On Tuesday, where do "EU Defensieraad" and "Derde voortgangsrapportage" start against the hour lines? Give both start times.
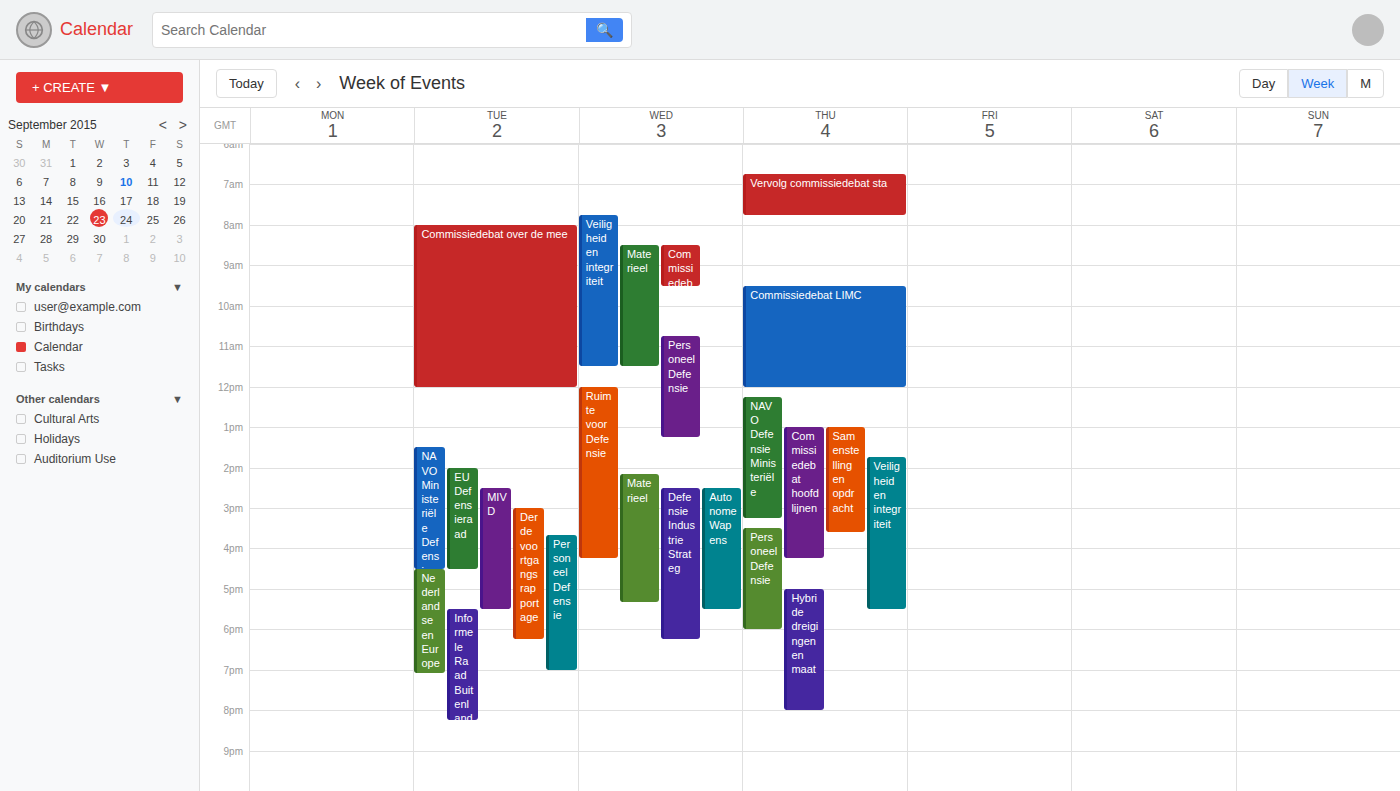
"EU Defensieraad": 2:00 PM, exactly on the 2 PM line. "Derde voortgangsrapportage": 3:00 PM, exactly on the 3 PM line.